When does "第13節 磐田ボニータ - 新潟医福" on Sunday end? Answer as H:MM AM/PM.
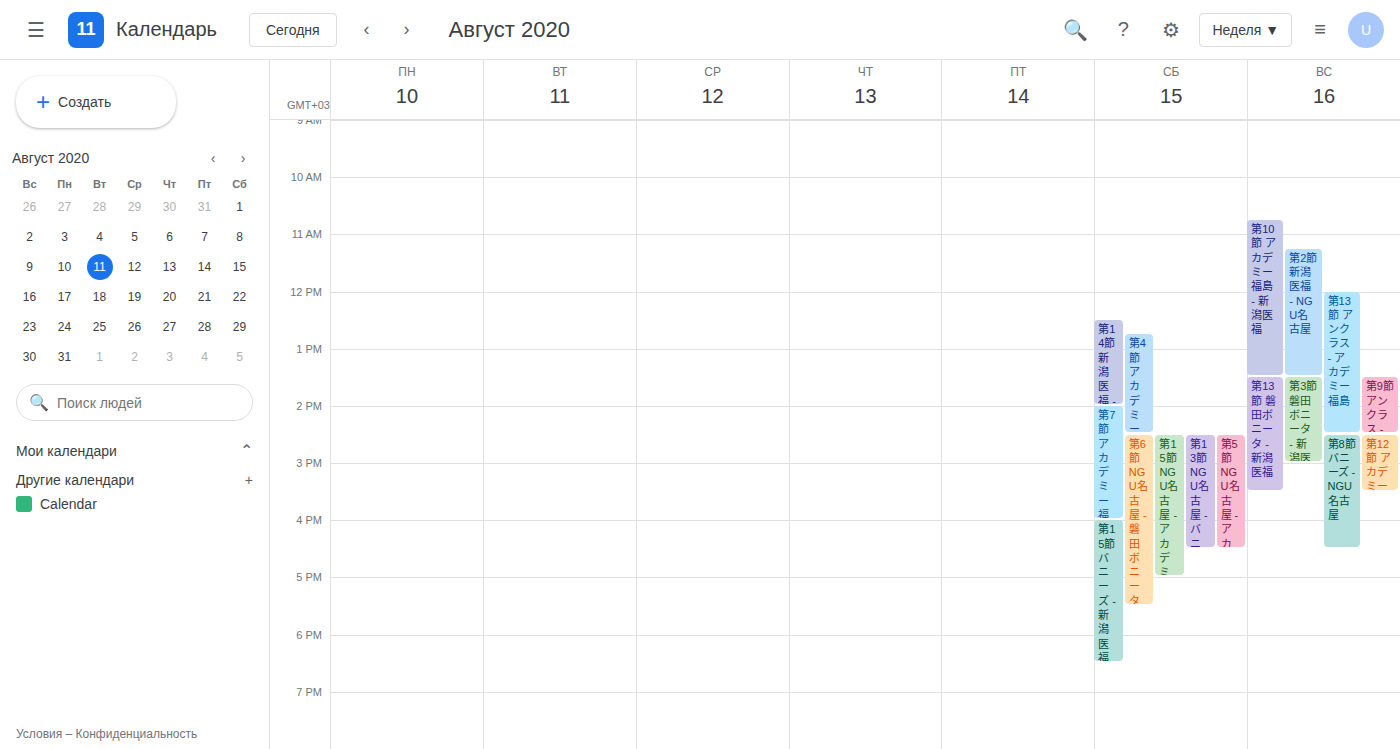
3:30 PM